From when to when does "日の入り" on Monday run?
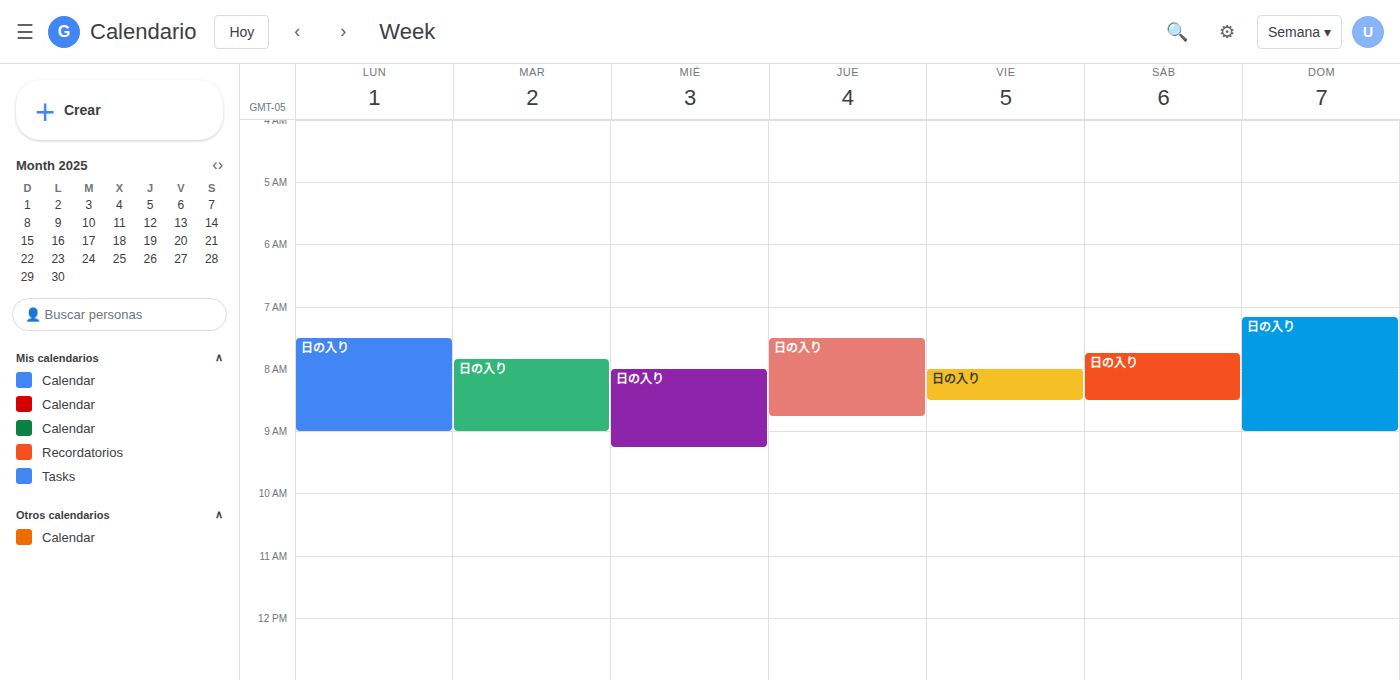
7:30 AM to 9:00 AM